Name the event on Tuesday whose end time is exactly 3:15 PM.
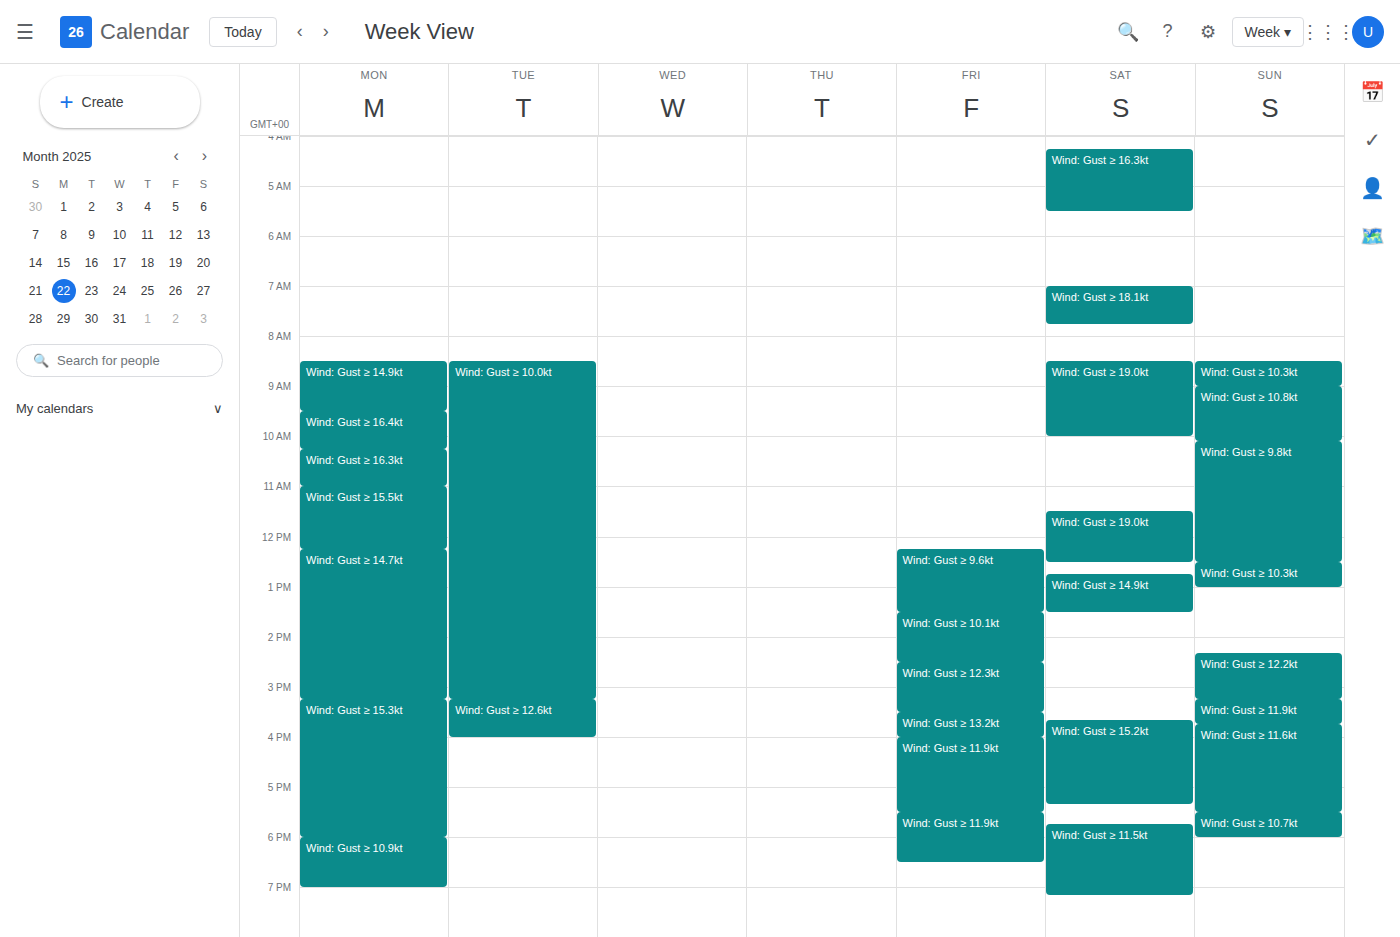
"Wind: Gust ≥ 10.0kt"